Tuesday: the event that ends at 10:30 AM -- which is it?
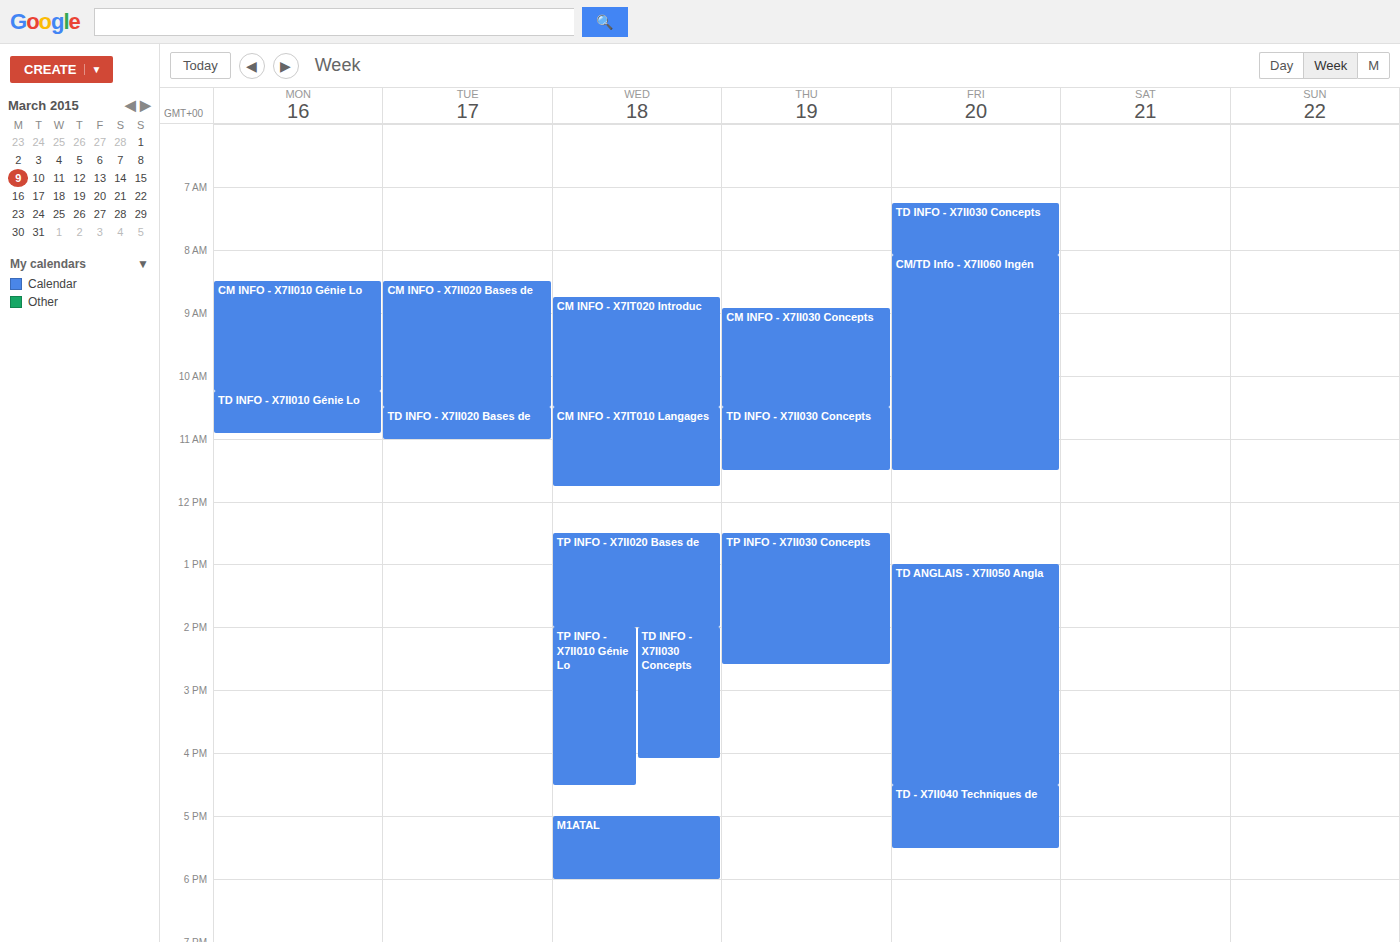
"CM INFO - X7II020 Bases de"